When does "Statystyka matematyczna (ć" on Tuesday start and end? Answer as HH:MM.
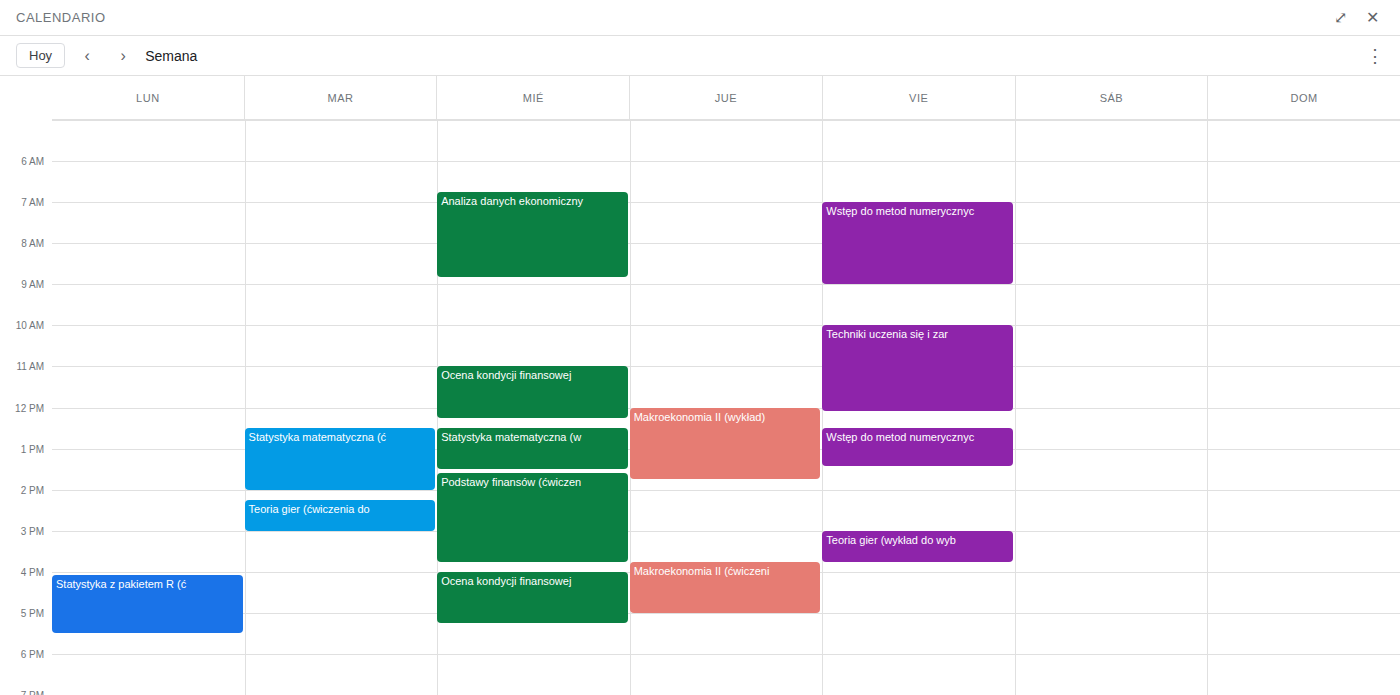
12:30 to 14:00